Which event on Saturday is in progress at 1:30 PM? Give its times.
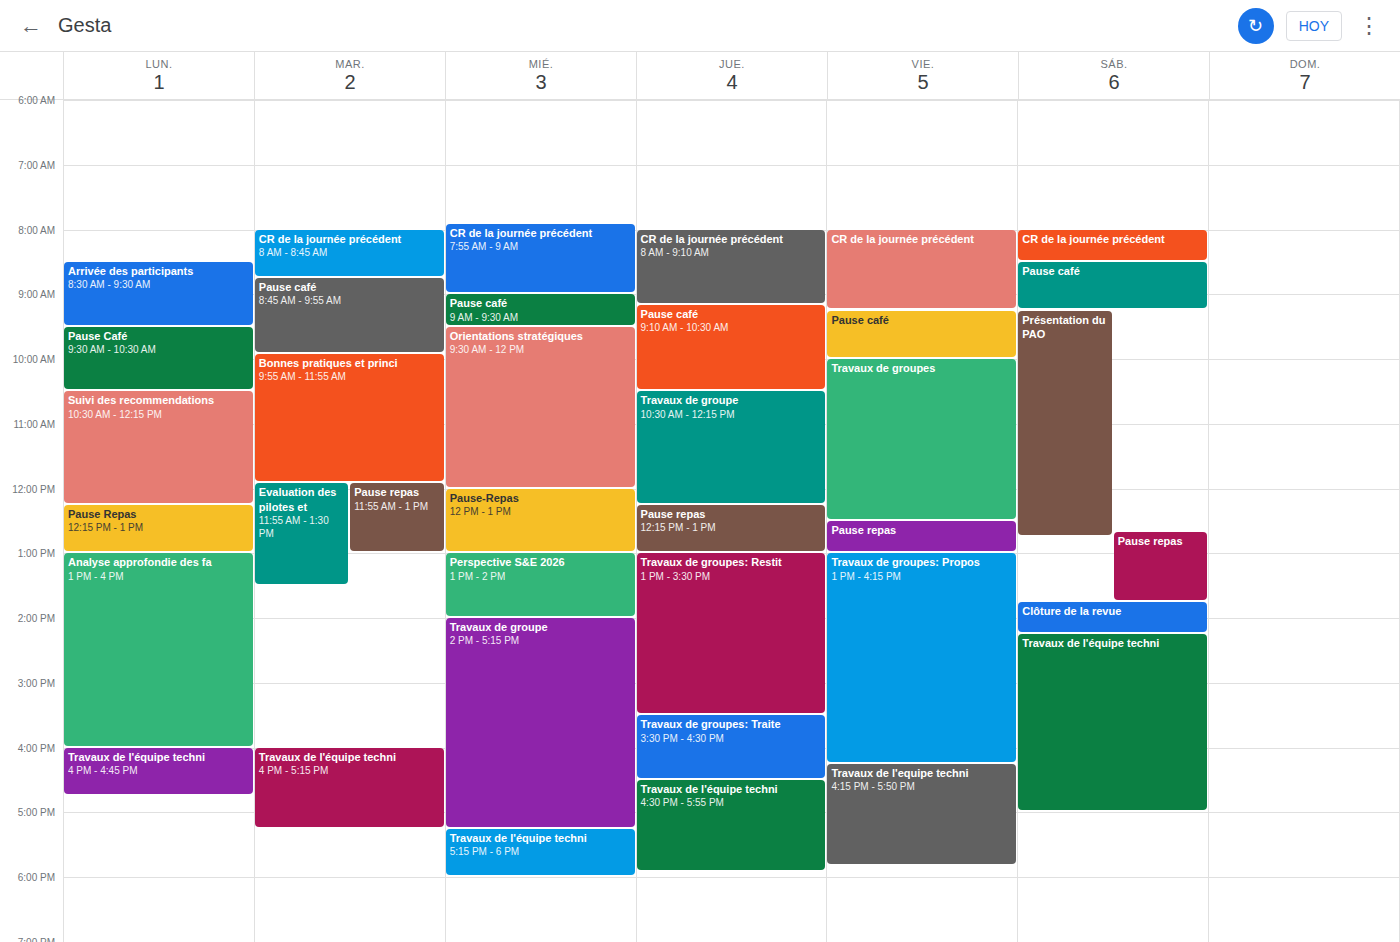
"Pause repas", 12:40 PM to 1:45 PM